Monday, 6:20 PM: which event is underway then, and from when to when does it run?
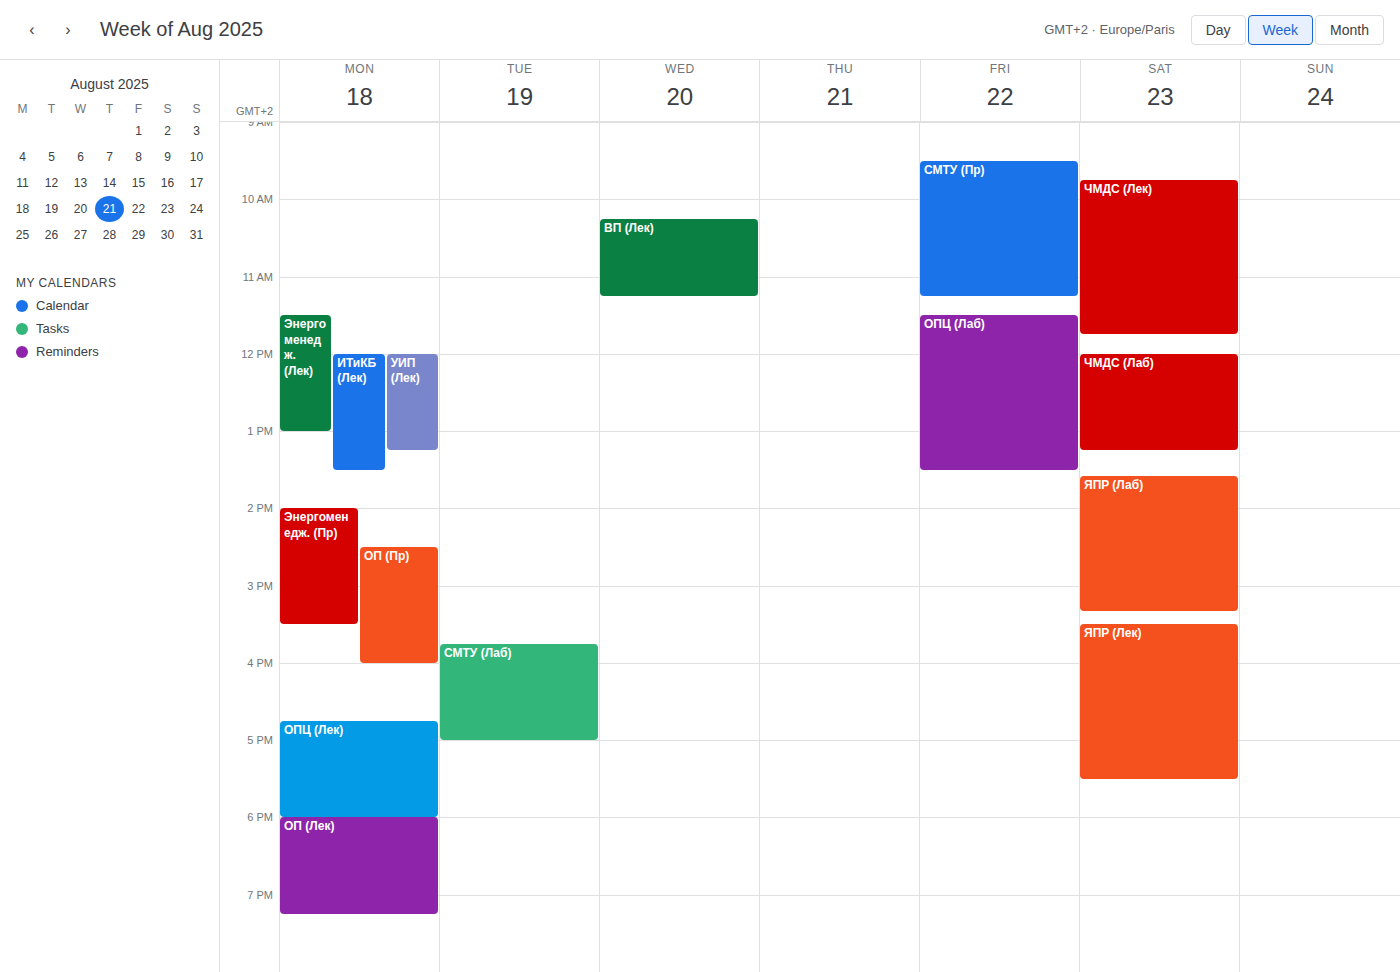
"ОП (Лек)", 6:00 PM to 7:15 PM